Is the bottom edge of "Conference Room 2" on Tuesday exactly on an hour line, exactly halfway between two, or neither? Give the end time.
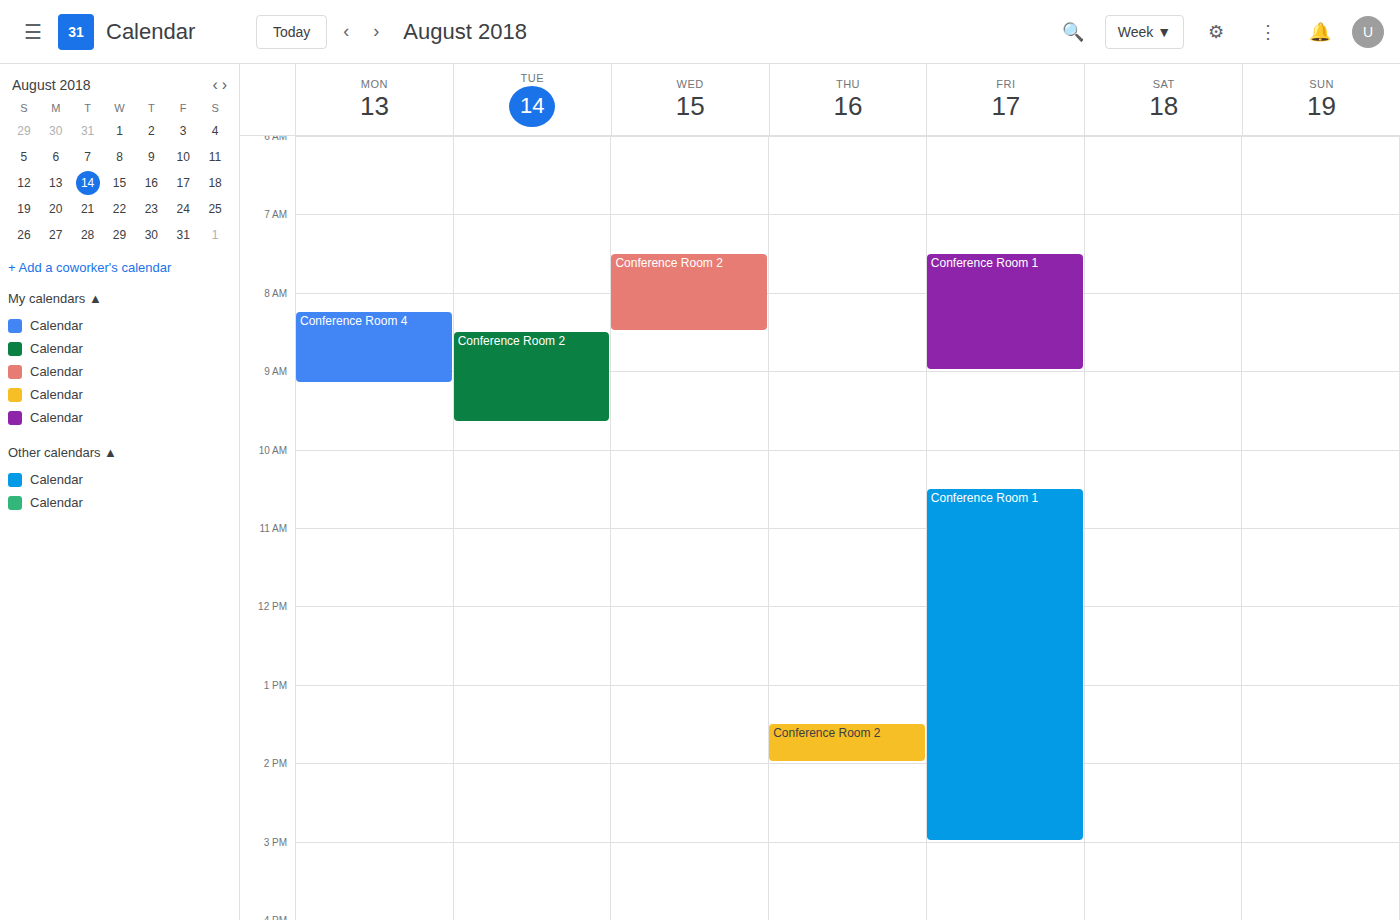
9:40 AM -- neither: 40 minutes below the 9 AM line and 20 minutes above the 10 AM line.